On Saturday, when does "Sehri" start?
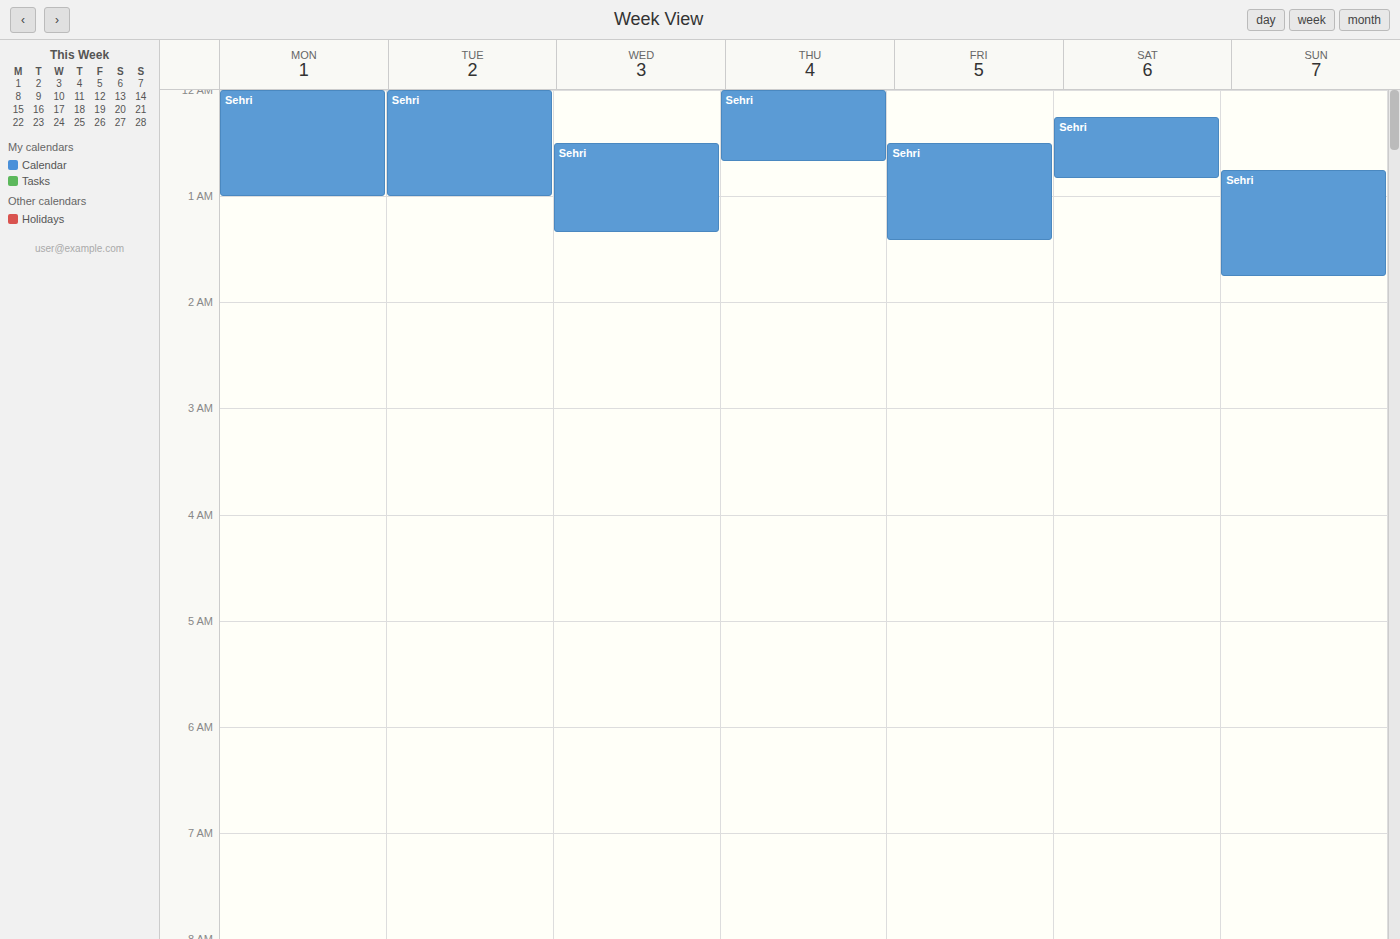
12:15 AM